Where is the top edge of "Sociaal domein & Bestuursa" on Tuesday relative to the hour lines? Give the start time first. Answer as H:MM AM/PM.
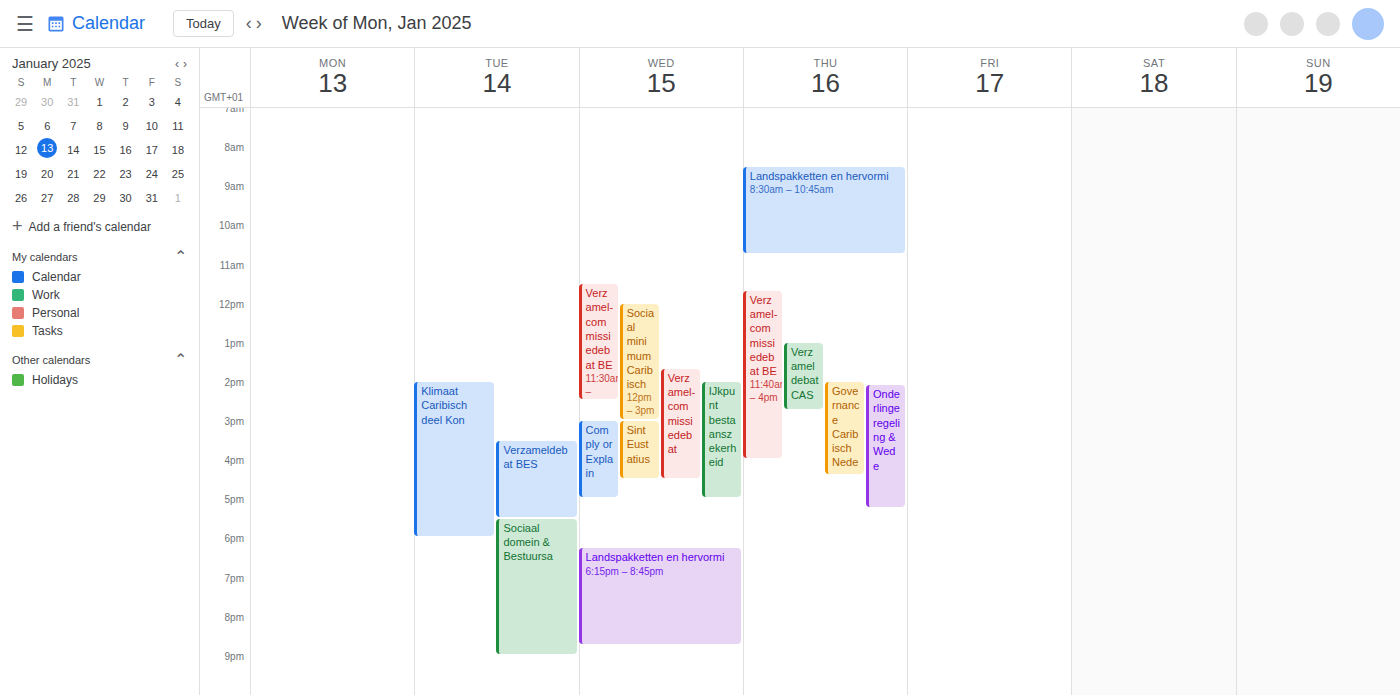
5:30 PM -- halfway between the 5 PM and 6 PM lines.